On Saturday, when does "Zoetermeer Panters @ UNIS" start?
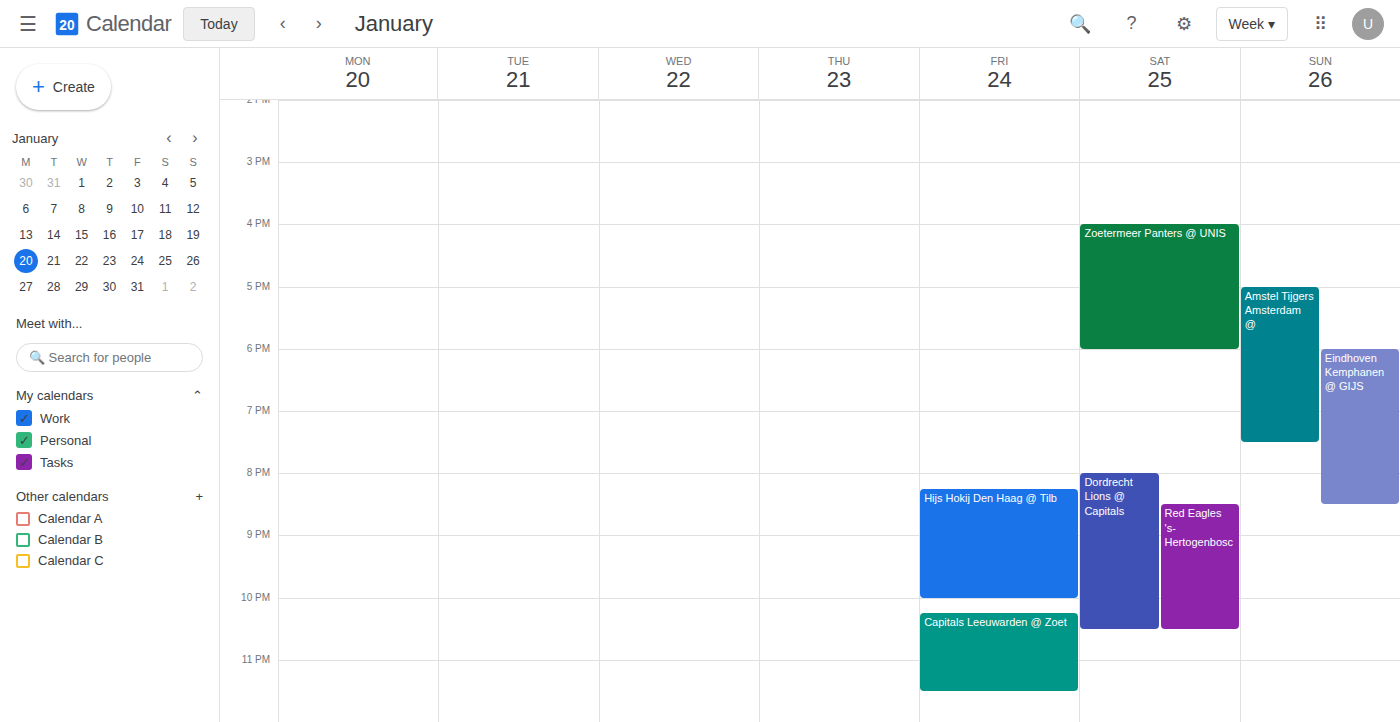
4:00 PM